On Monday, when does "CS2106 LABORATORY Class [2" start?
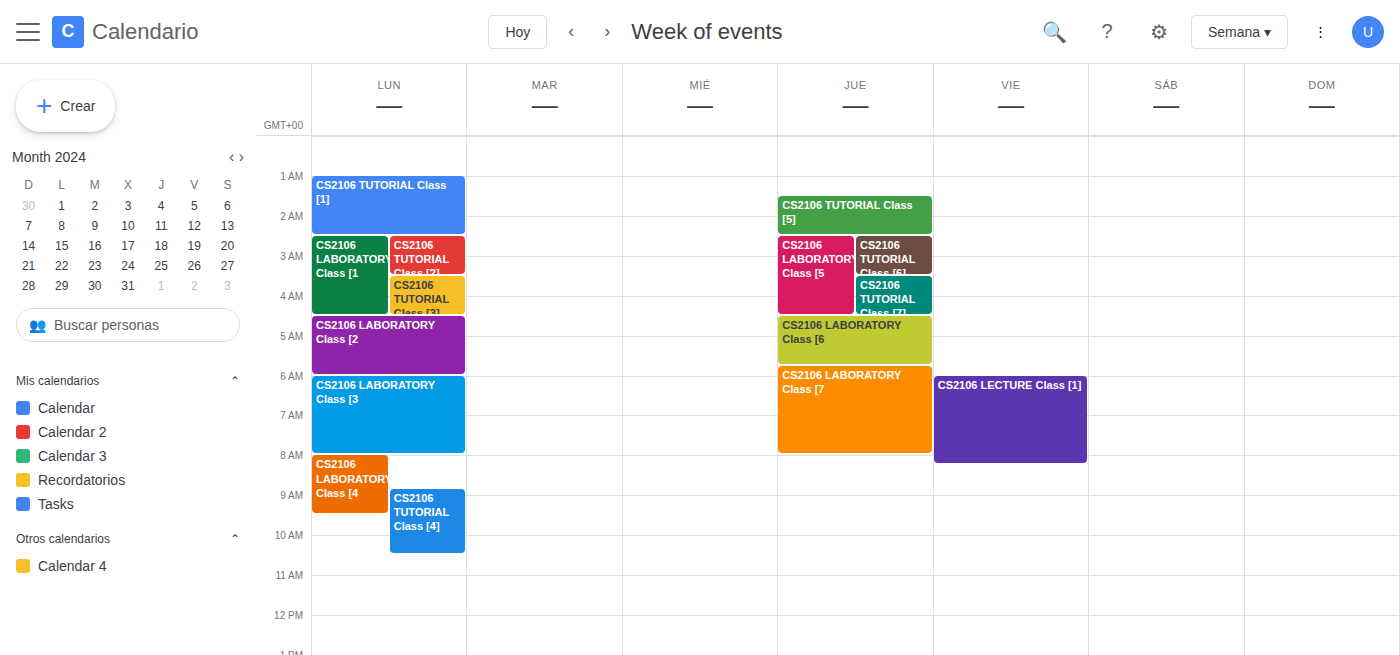
04:30